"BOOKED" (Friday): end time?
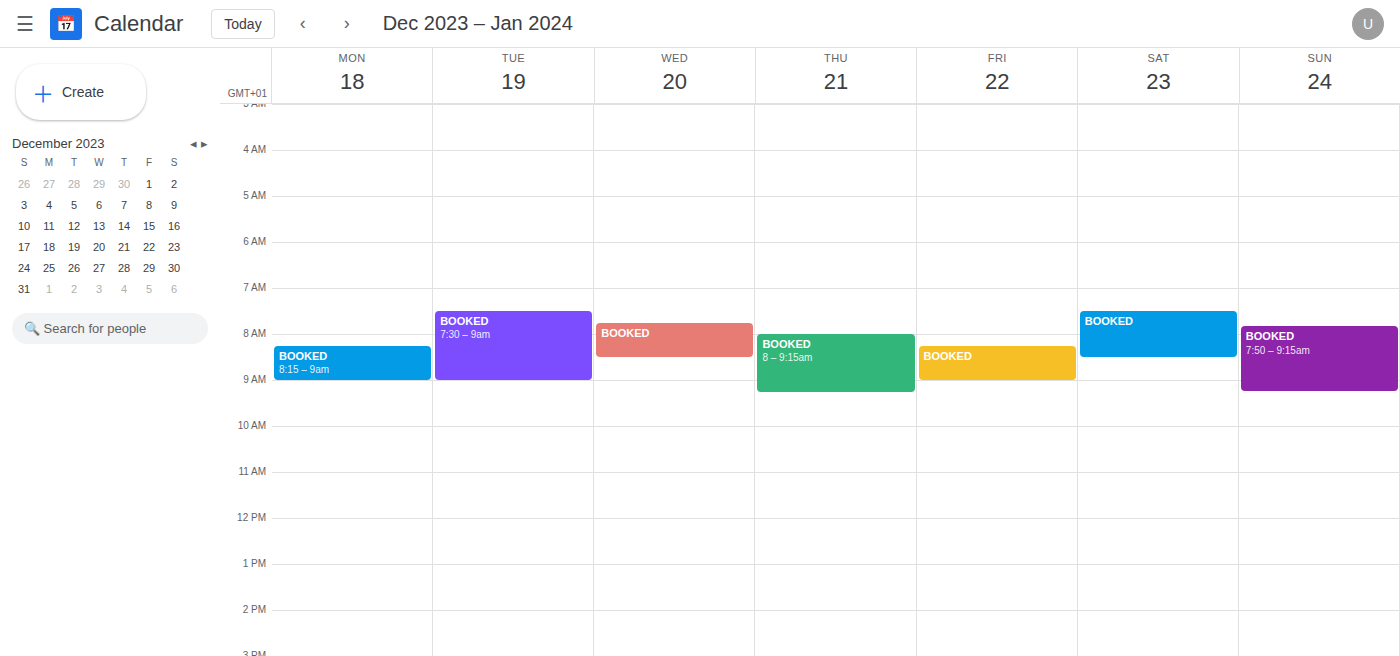
9:00 AM